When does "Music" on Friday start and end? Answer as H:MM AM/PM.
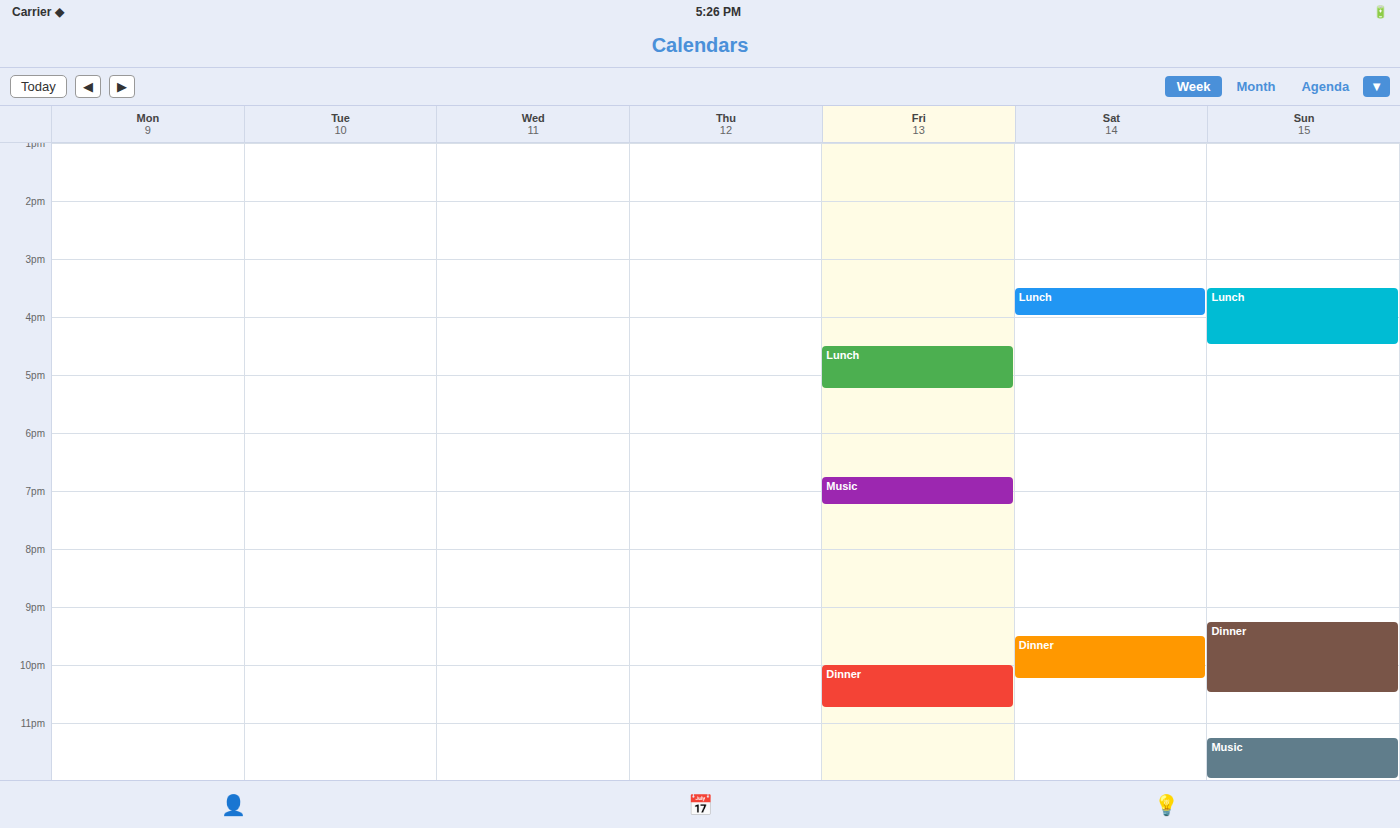
6:45 PM to 7:15 PM